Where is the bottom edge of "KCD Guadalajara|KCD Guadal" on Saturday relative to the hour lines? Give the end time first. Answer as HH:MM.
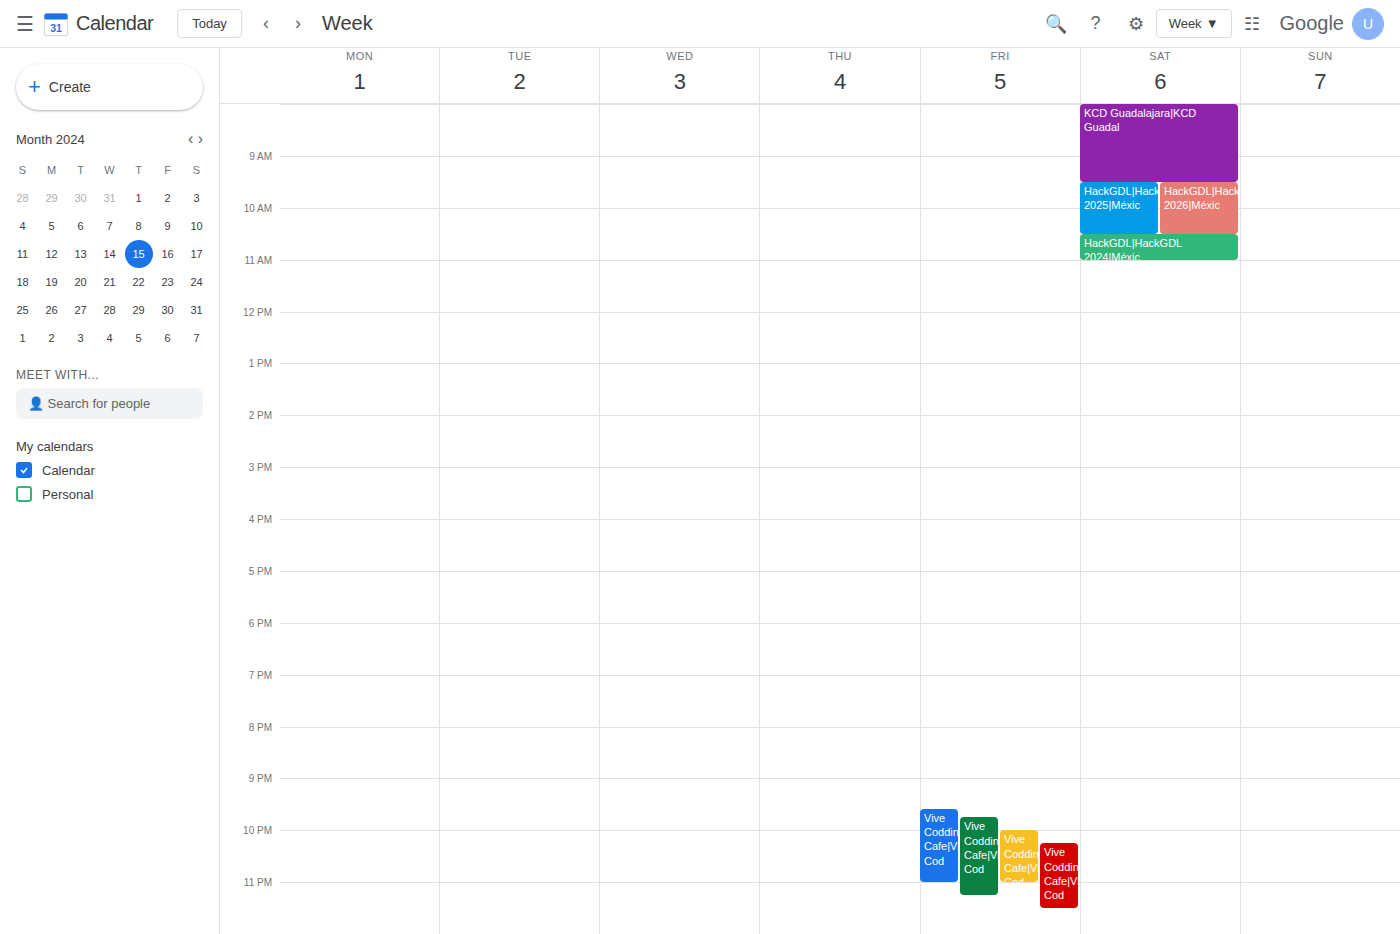
09:30 -- halfway between the 09:00 and 10:00 lines.